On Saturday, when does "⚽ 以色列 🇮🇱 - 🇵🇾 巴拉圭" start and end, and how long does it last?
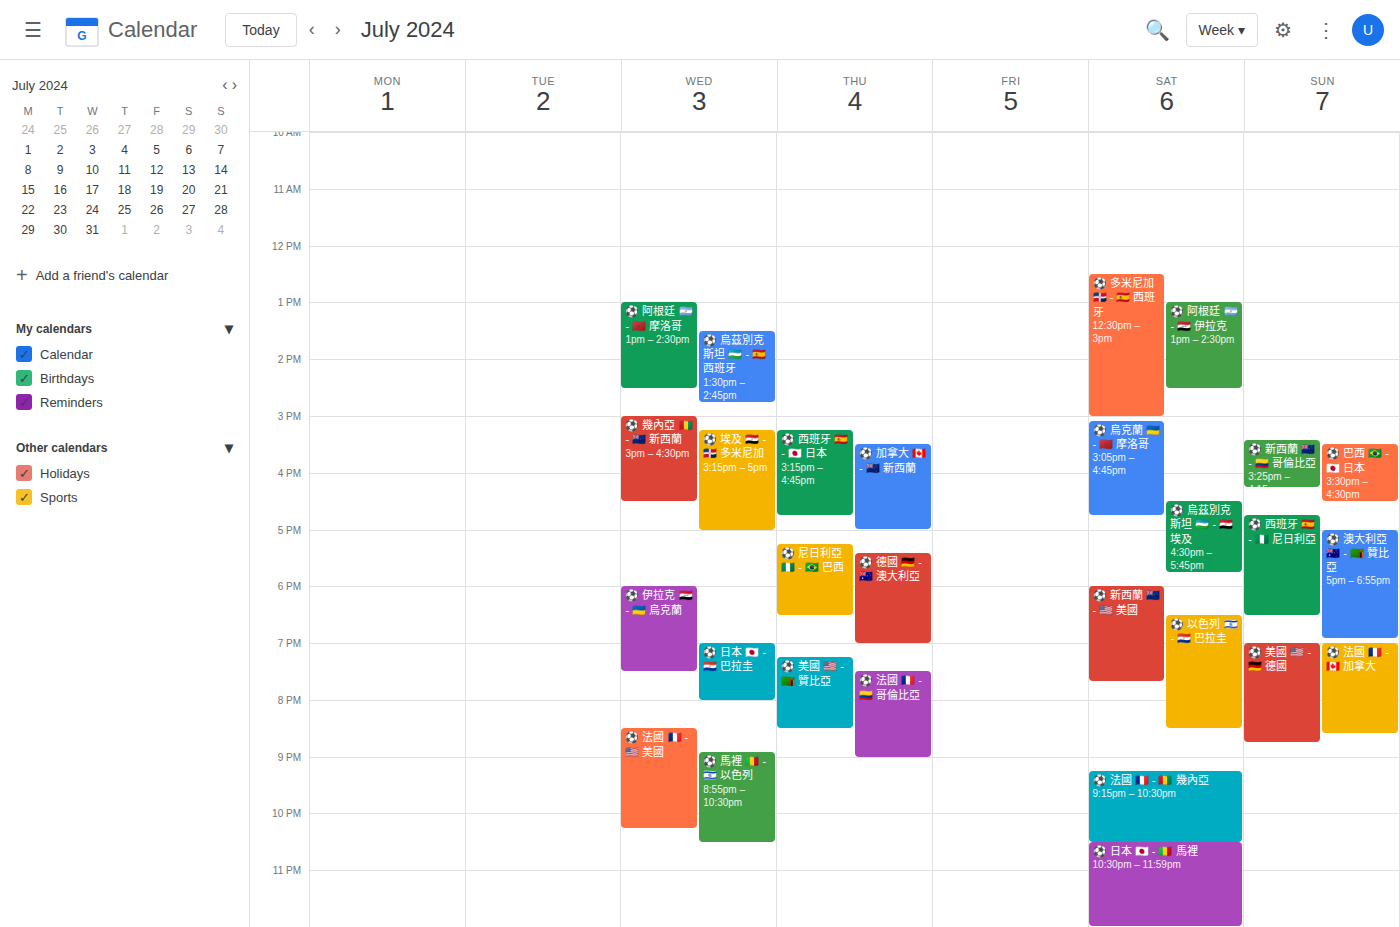
6:30 PM to 8:30 PM, 2 hours